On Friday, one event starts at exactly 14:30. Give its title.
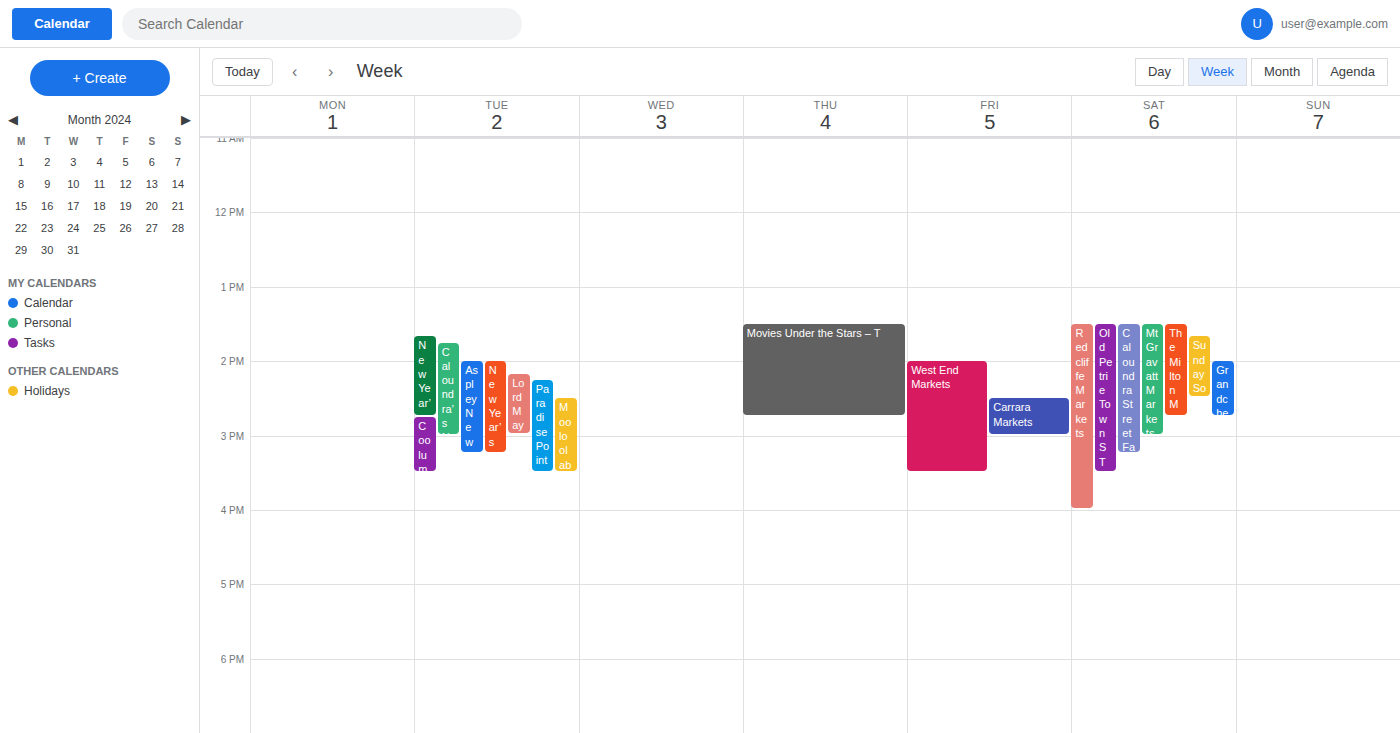
"Carrara Markets"